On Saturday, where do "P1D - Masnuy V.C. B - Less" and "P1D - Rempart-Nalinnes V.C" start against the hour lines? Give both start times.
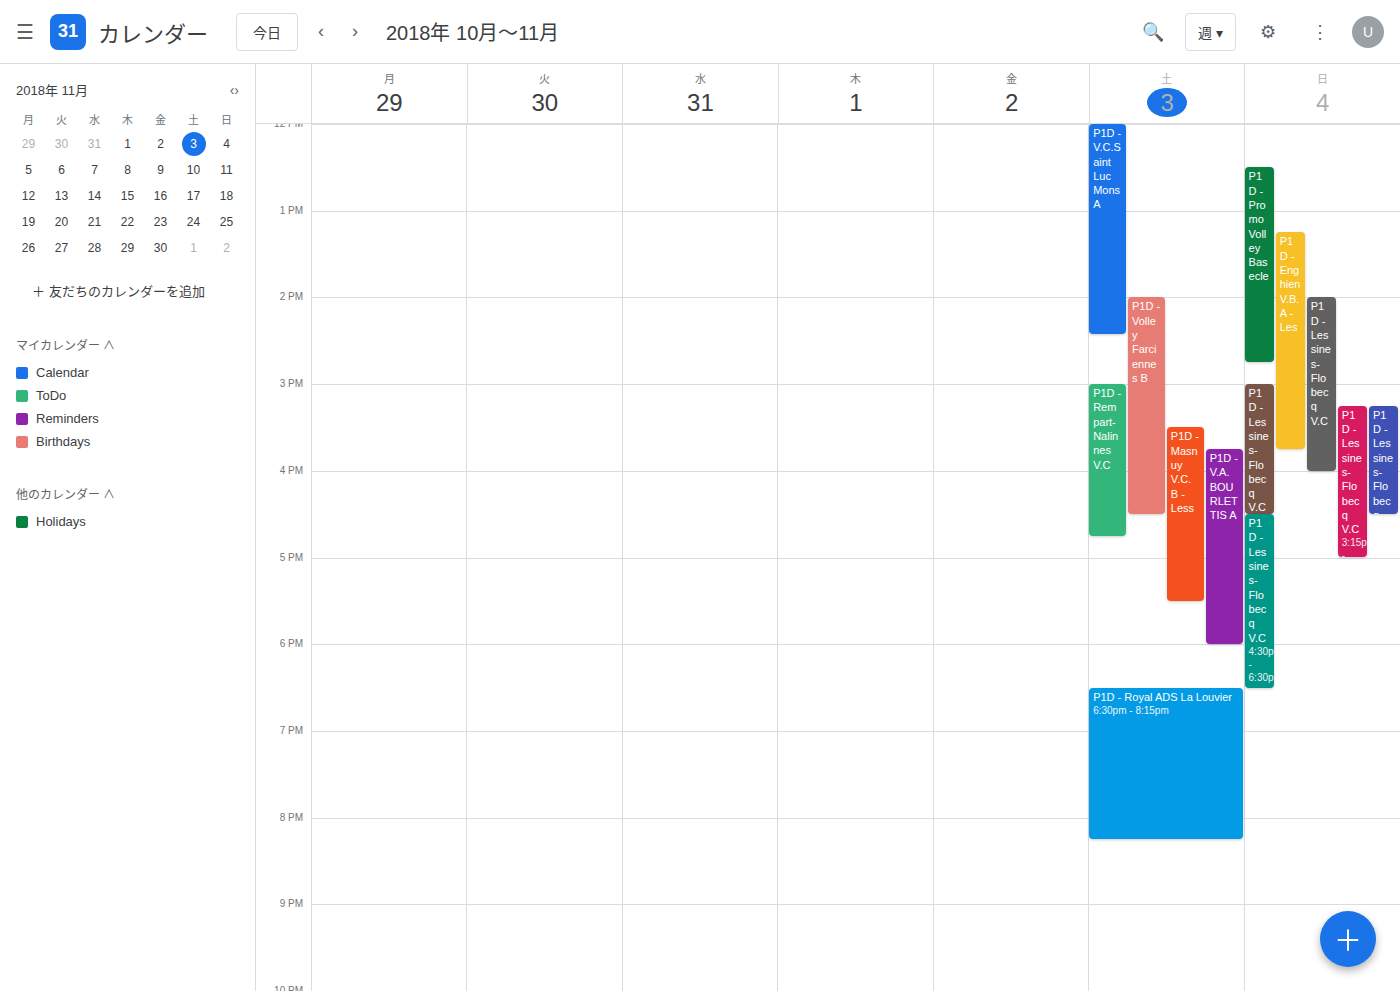
"P1D - Masnuy V.C. B - Less": 3:30 PM, halfway between the 3 PM and 4 PM lines. "P1D - Rempart-Nalinnes V.C": 3:00 PM, exactly on the 3 PM line.